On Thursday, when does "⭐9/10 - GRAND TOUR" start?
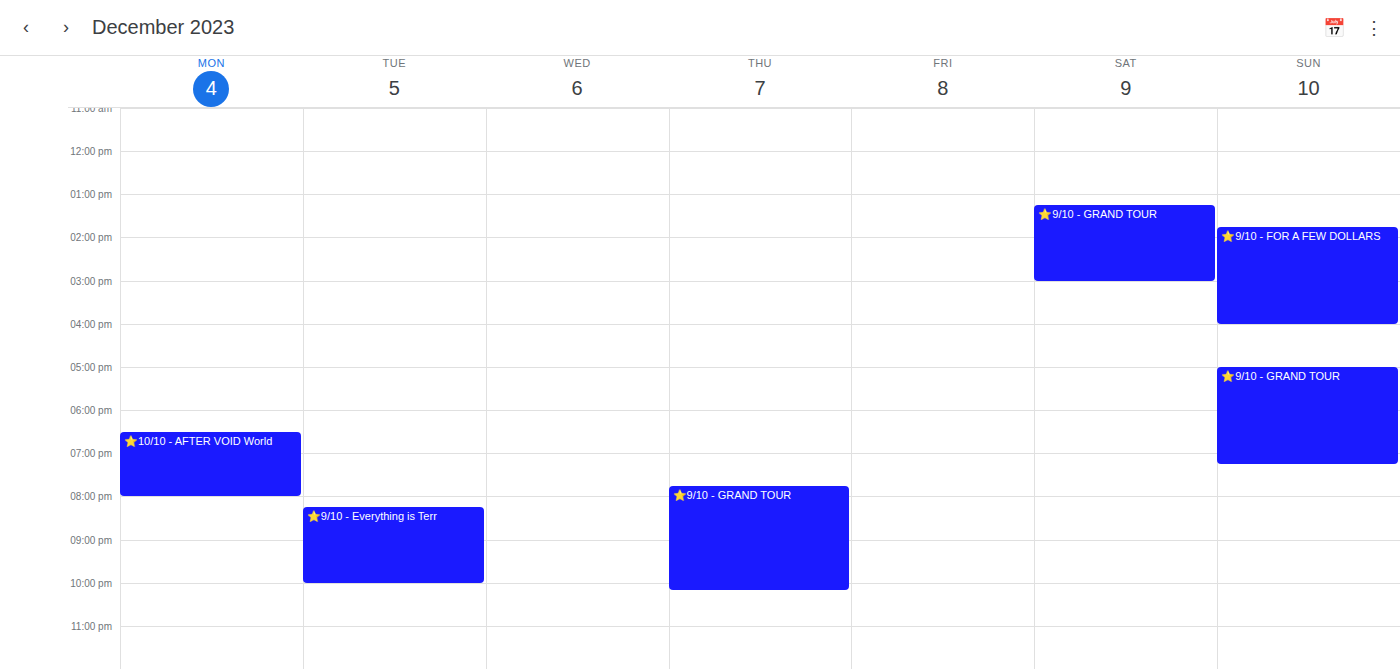
19:45